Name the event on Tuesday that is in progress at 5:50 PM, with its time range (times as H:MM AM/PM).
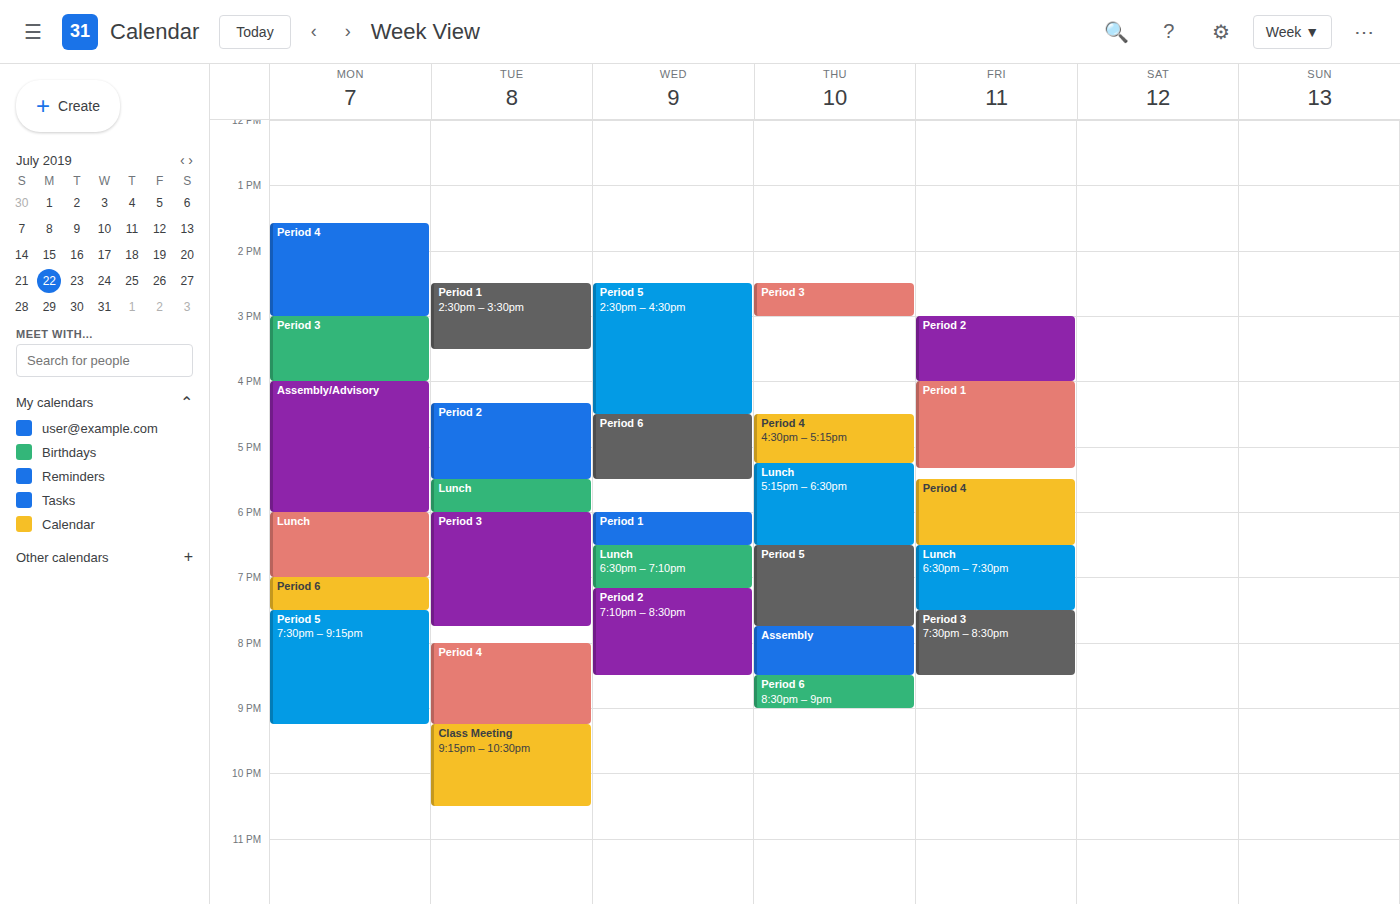
"Lunch", 5:30 PM to 6:00 PM